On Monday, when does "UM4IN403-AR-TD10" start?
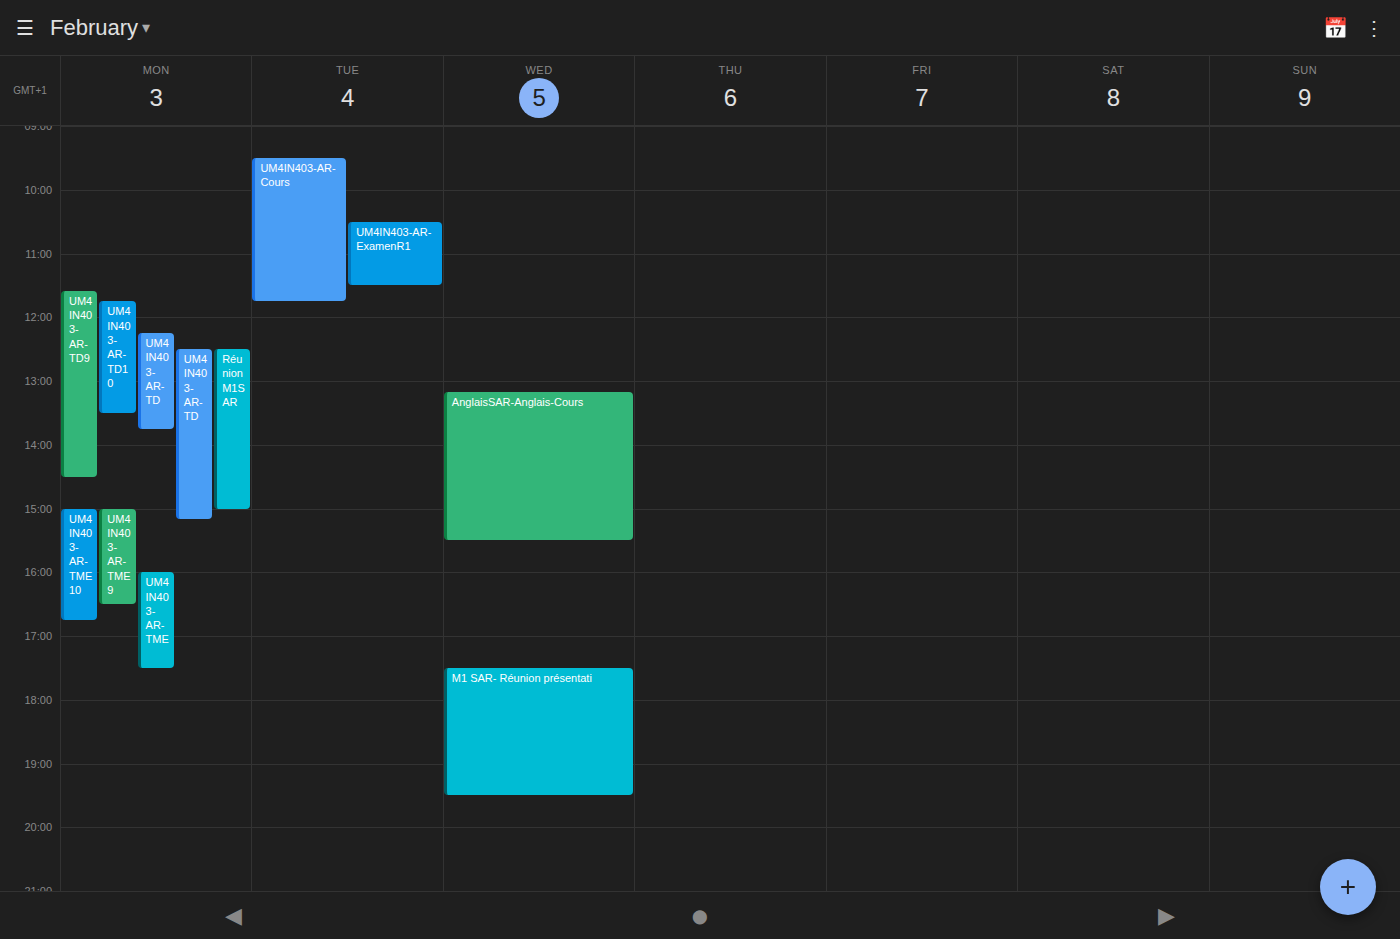
11:45 AM